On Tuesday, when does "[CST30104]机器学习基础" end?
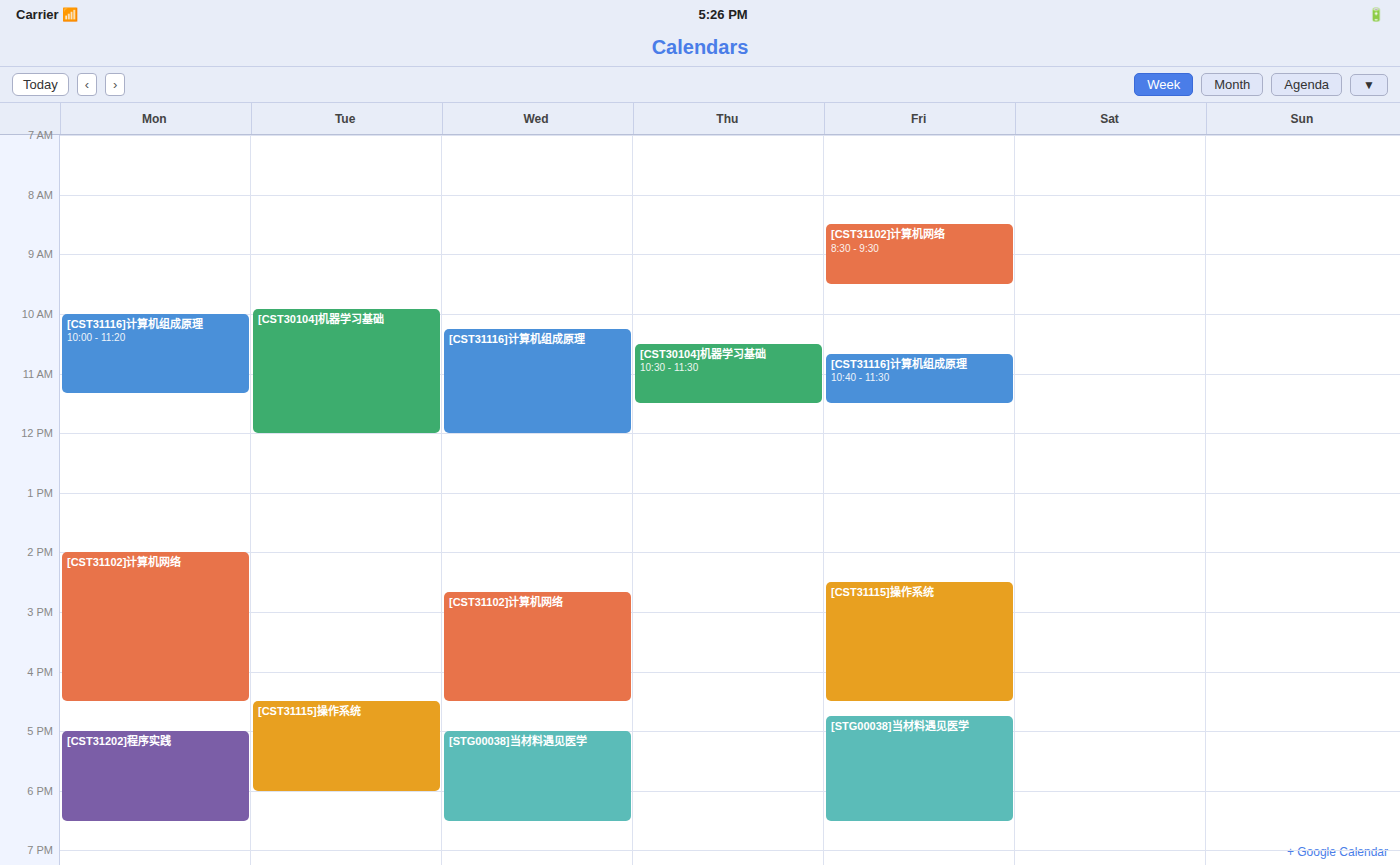
12:00 PM